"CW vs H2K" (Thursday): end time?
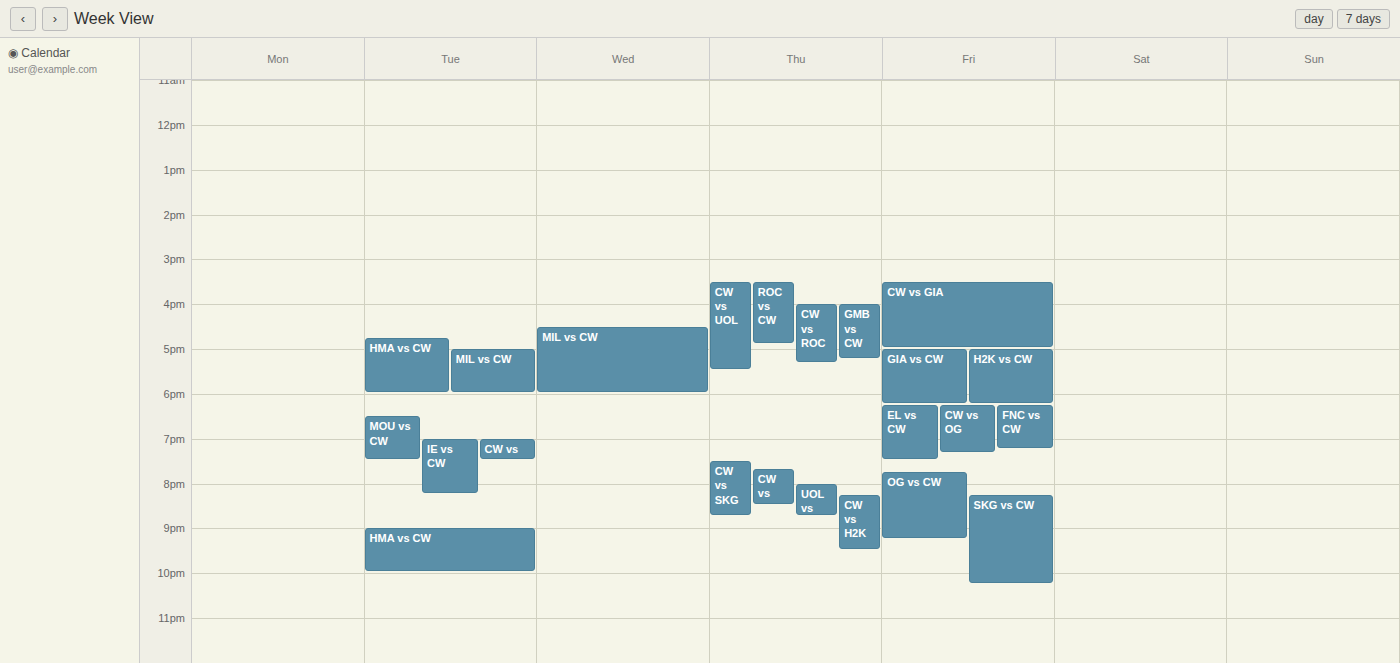
21:30